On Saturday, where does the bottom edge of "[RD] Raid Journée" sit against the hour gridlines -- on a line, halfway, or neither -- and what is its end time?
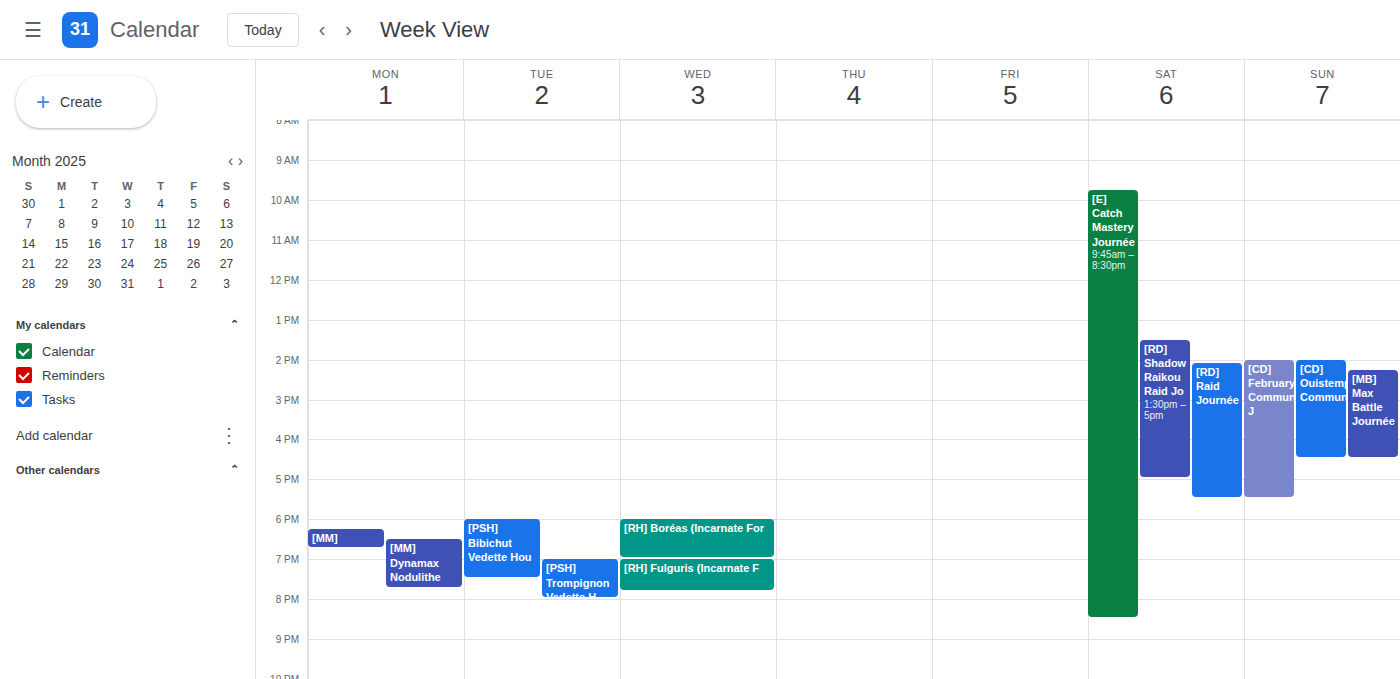
5:30 PM -- halfway between the 5 PM and 6 PM lines.